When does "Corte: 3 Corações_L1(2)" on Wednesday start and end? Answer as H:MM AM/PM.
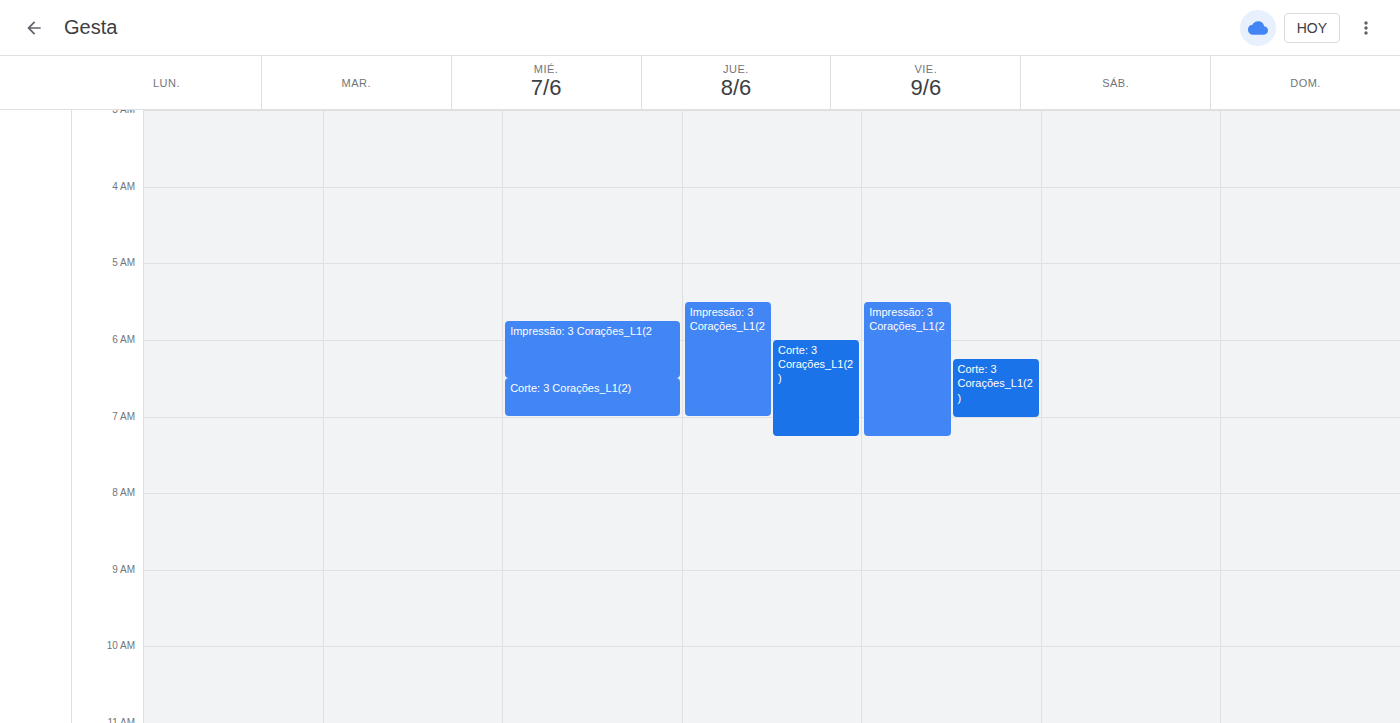
6:30 AM to 7:00 AM